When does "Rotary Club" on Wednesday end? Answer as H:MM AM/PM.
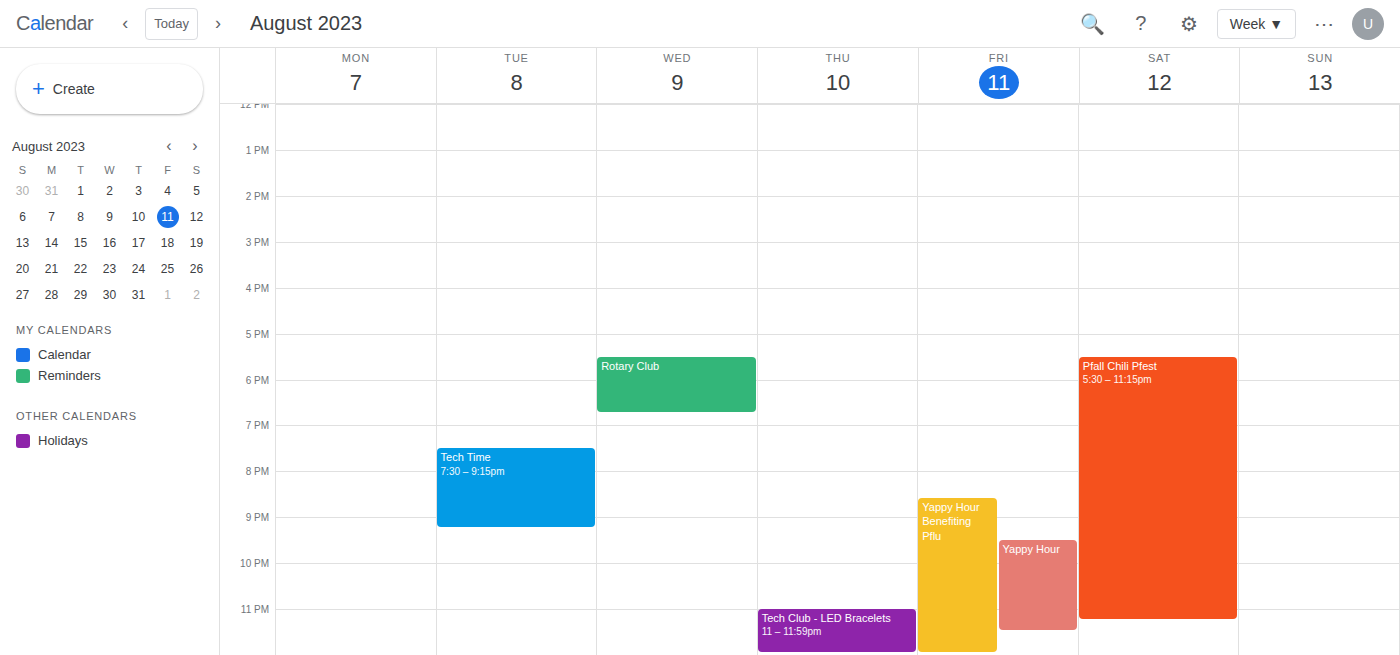
6:45 PM